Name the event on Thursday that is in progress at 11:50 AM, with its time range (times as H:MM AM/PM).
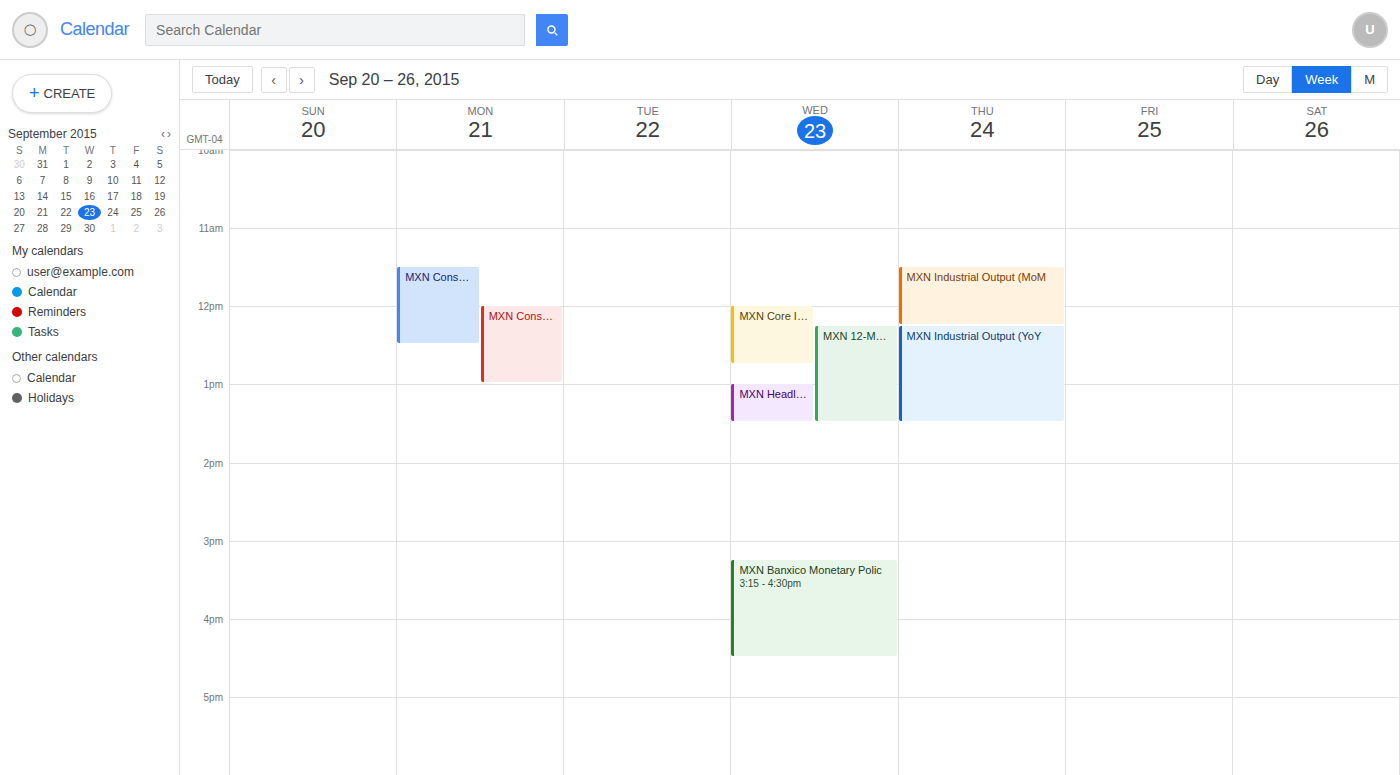
"MXN Industrial Output (MoM", 11:30 AM to 12:15 PM